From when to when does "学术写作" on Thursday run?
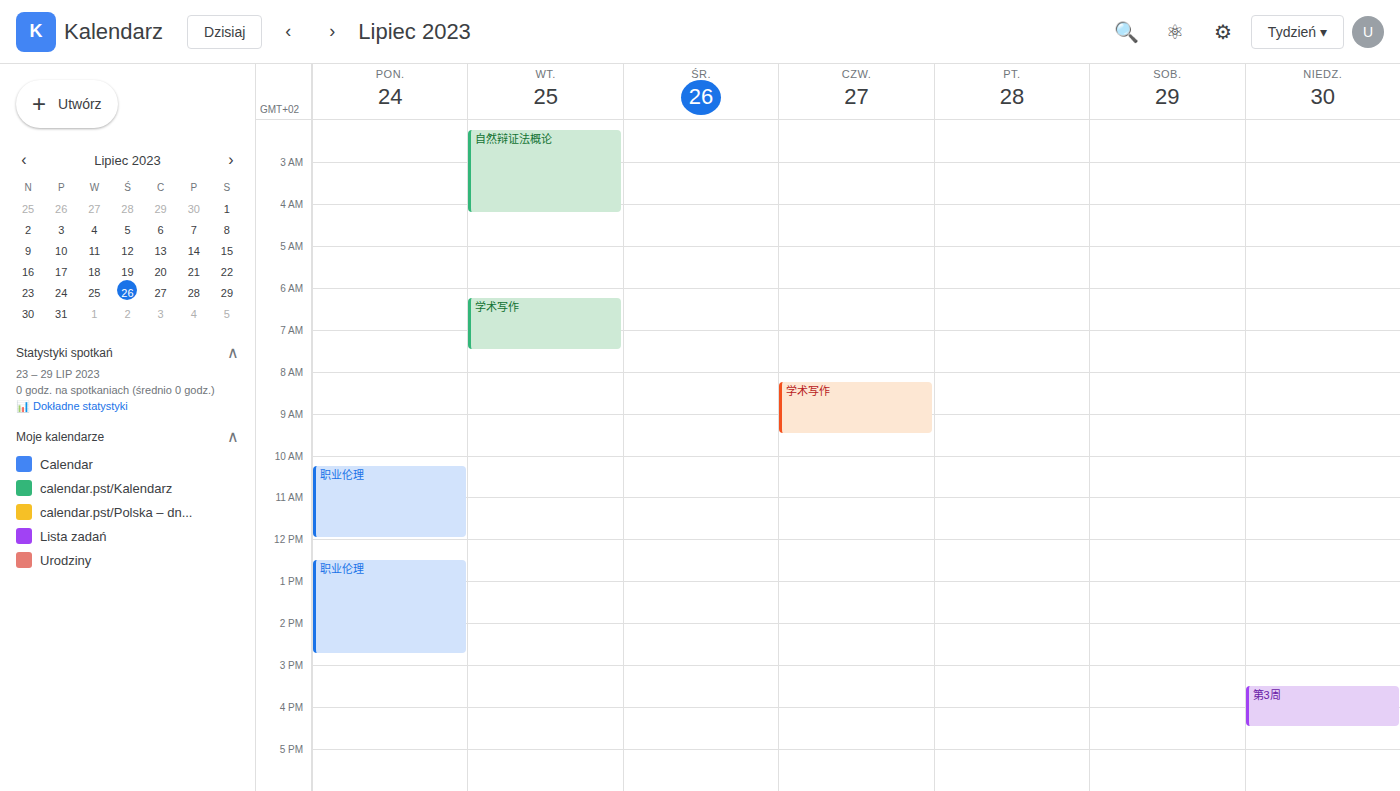
8:15 AM to 9:30 AM